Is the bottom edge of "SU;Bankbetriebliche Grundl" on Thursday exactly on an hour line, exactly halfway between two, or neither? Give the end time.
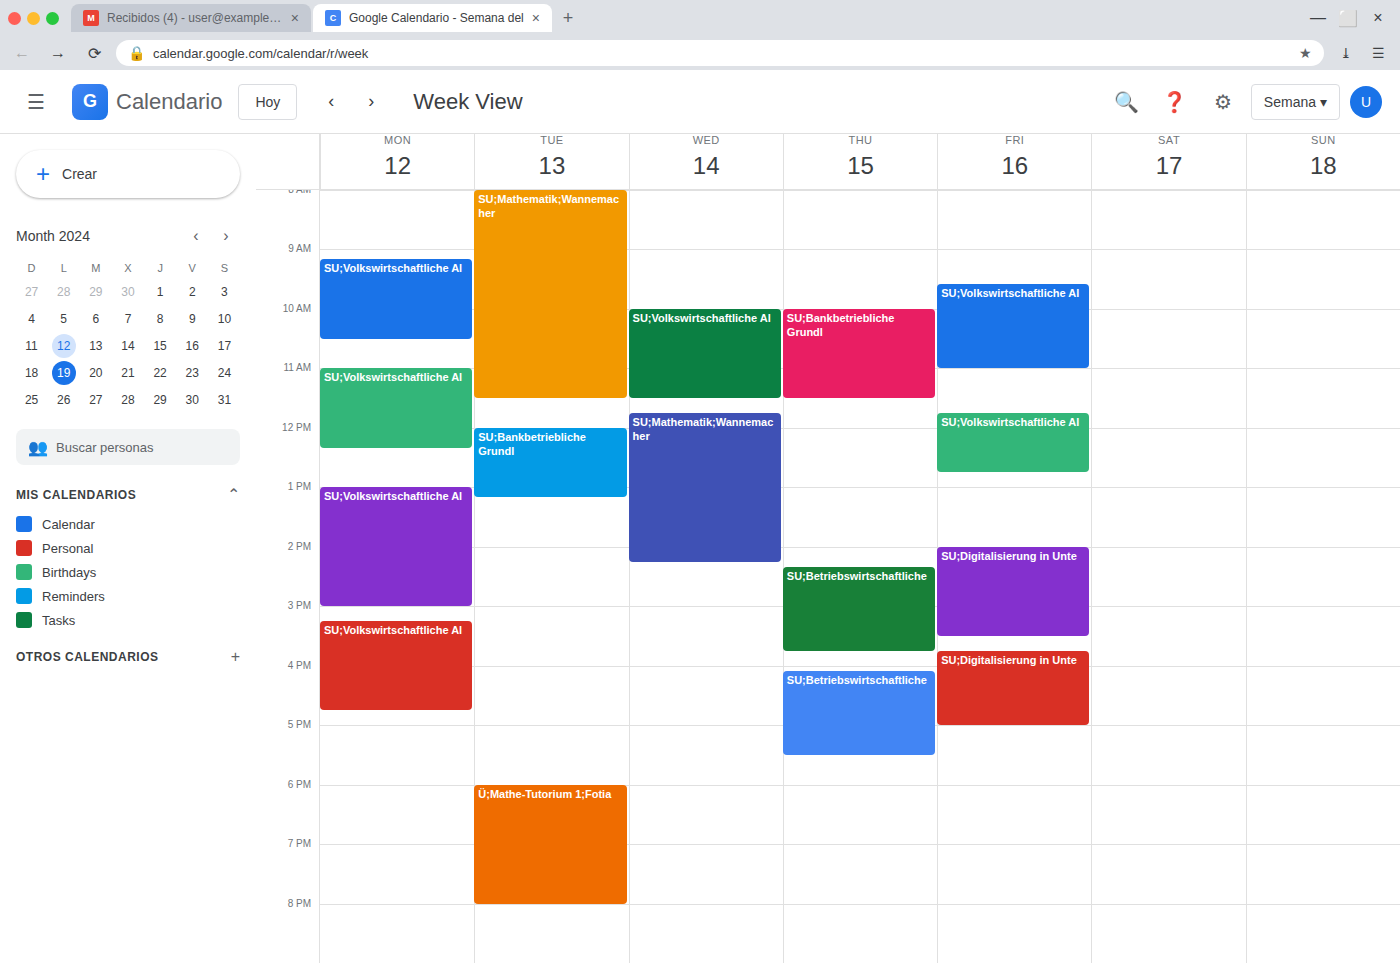
11:30 AM -- halfway between the 11 AM and 12 PM lines.